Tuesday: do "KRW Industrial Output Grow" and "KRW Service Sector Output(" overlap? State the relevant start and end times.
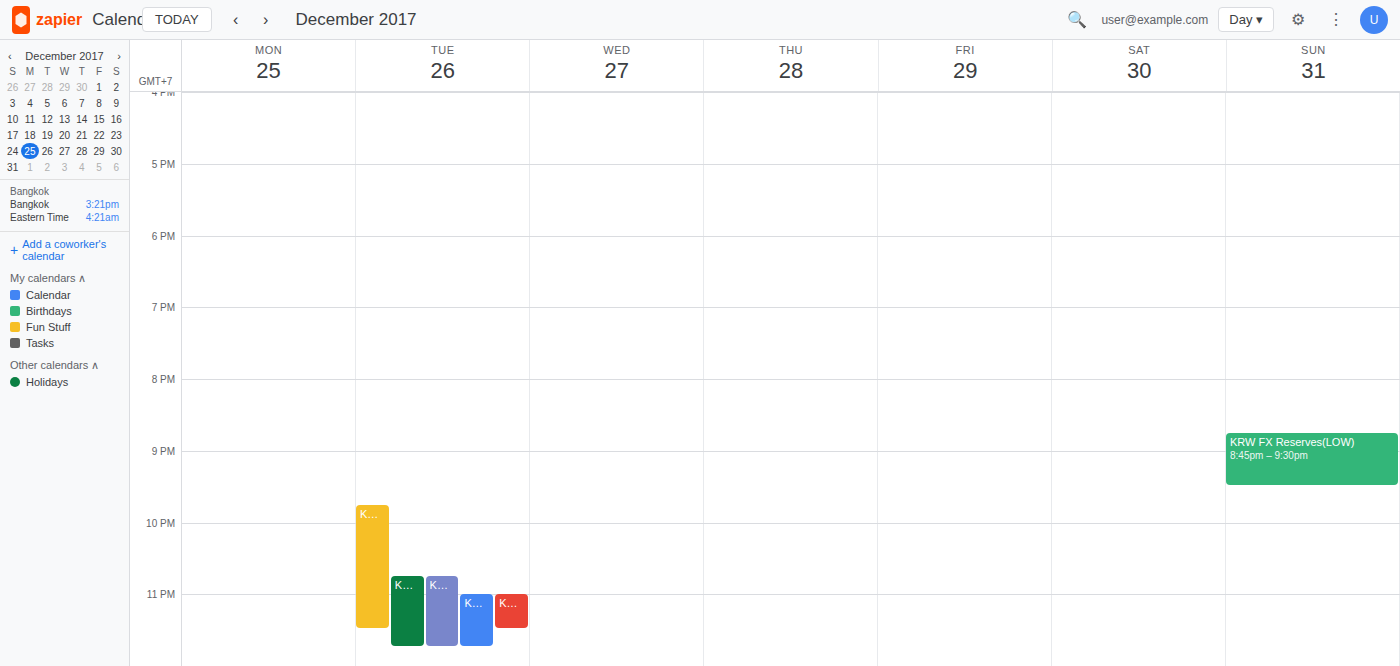
"KRW Service Sector Output(" starts at 10:45 PM, before "KRW Industrial Output Grow" ends at 11:30 PM -- they overlap.